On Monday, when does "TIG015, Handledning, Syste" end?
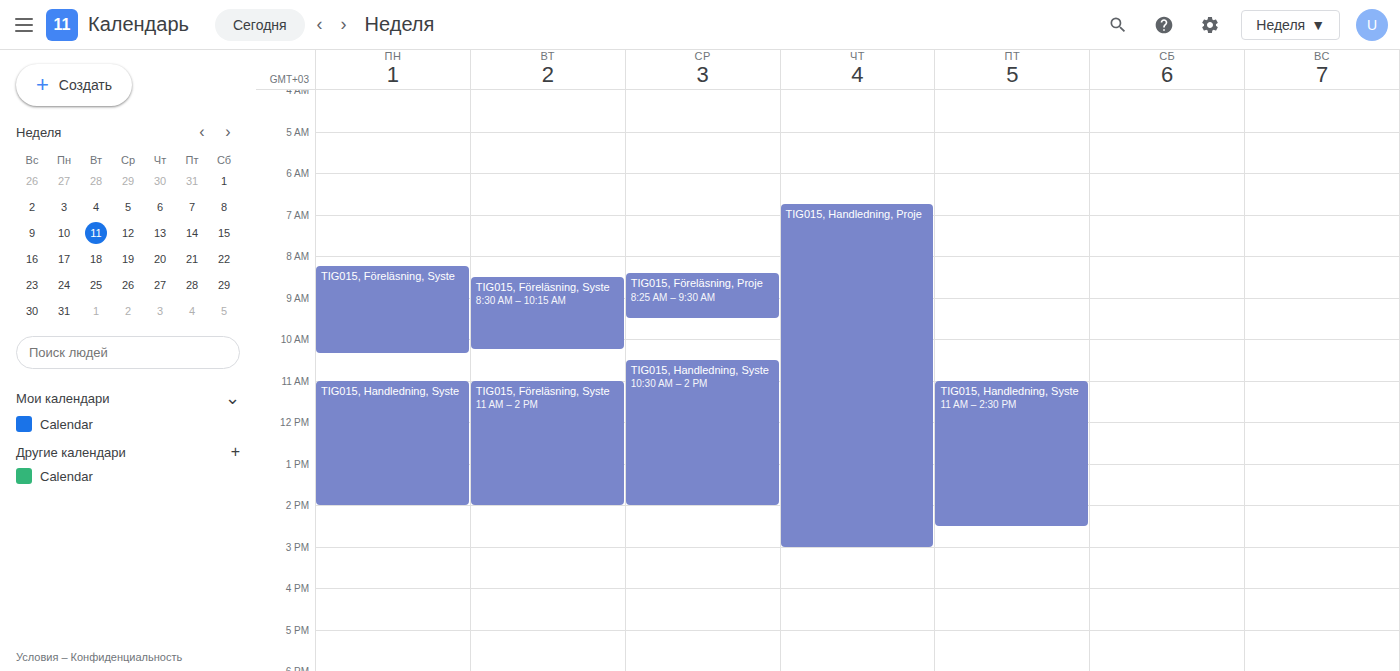
2:00 PM